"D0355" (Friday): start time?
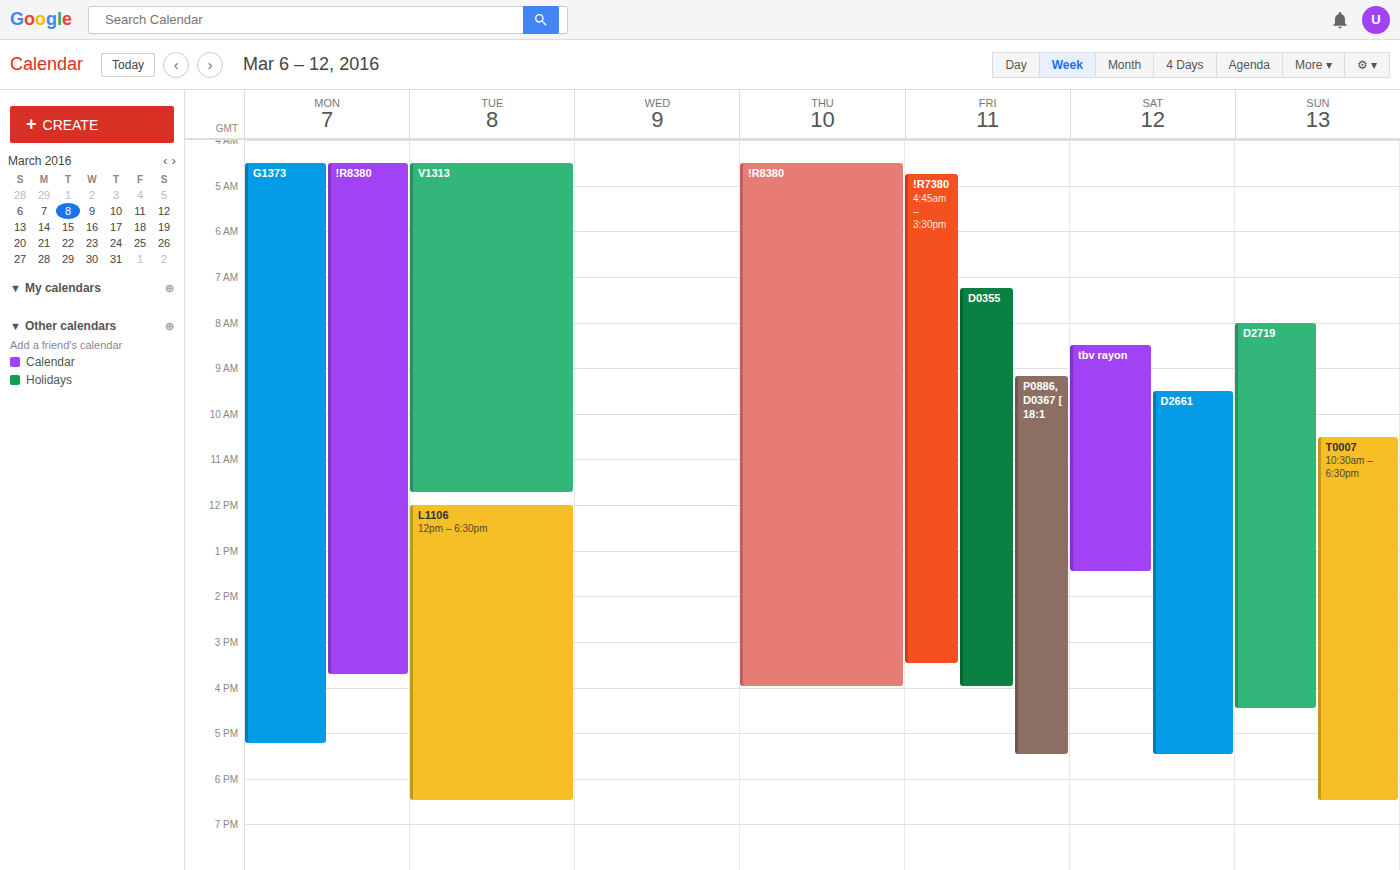
7:15 AM